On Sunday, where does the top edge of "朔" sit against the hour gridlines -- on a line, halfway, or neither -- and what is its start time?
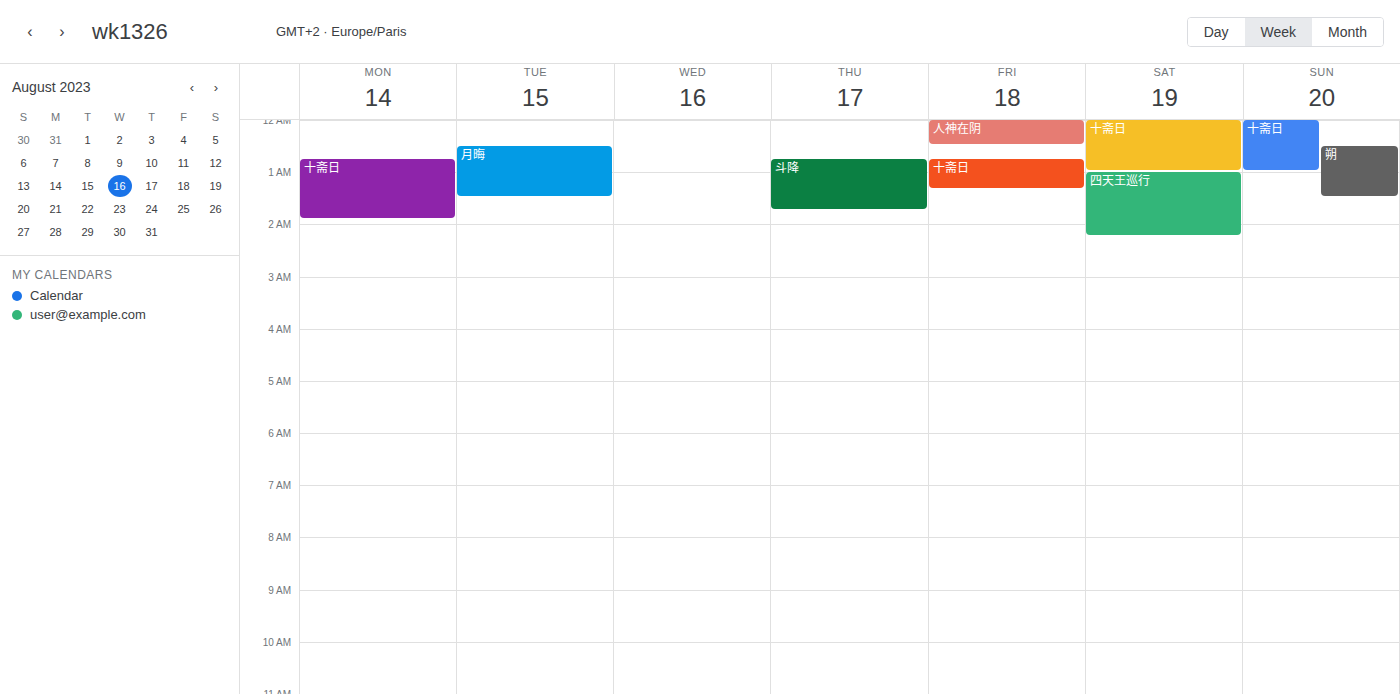
12:30 AM -- halfway between the 12 AM and 1 AM lines.